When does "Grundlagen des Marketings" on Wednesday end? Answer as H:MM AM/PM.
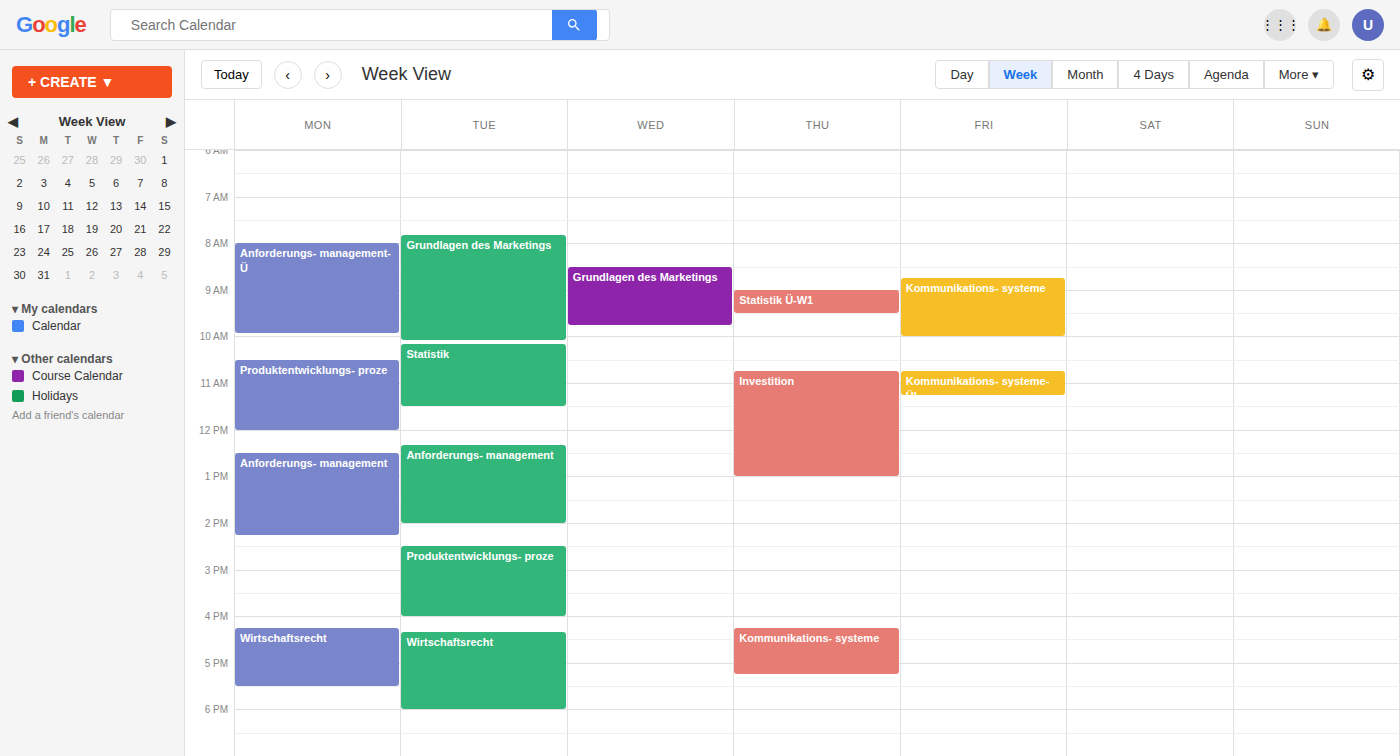
9:45 AM